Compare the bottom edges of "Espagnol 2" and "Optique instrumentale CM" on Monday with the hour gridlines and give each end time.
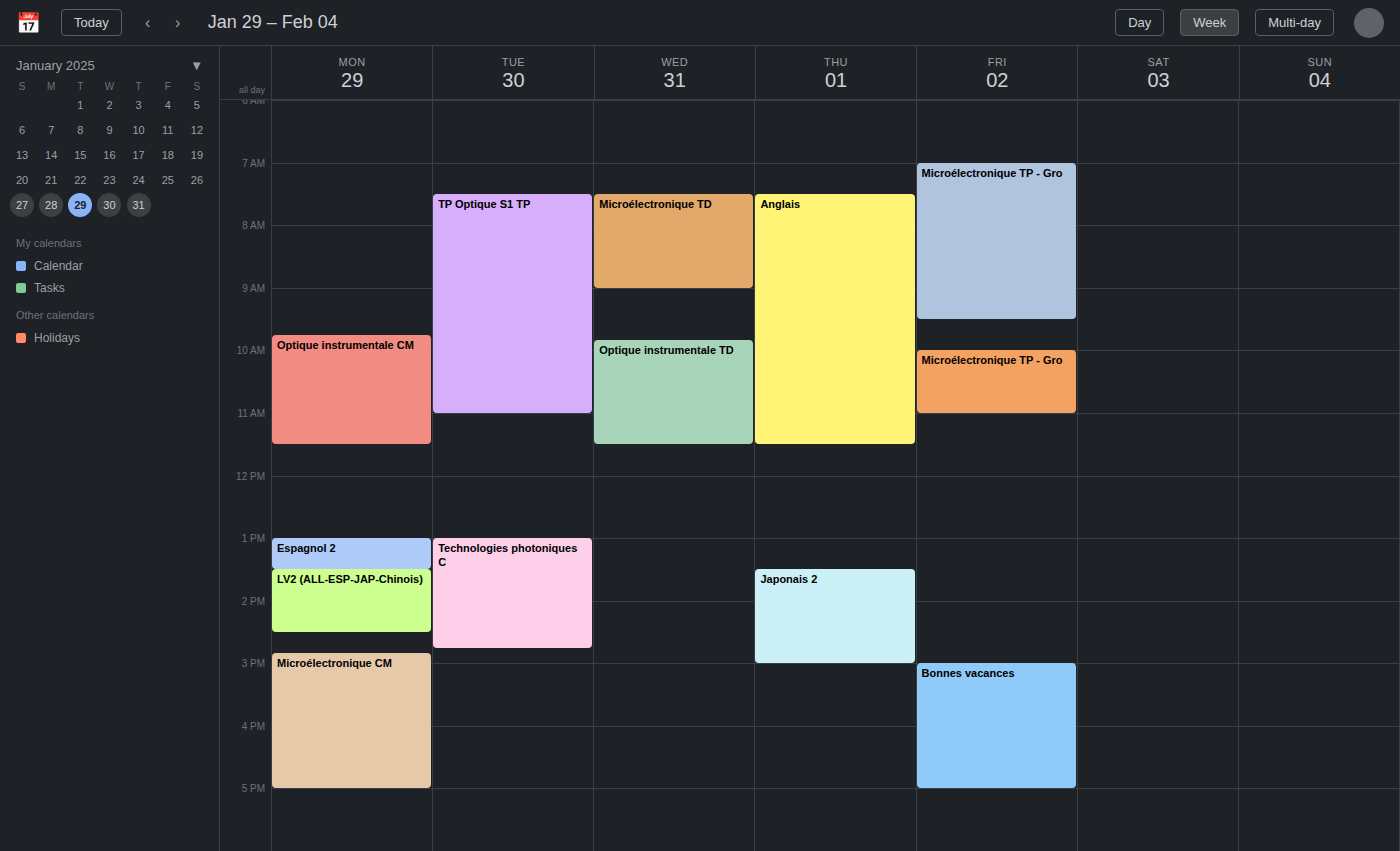
"Espagnol 2": 1:30 PM, halfway between the 1 PM and 2 PM lines. "Optique instrumentale CM": 11:30 AM, halfway between the 11 AM and 12 PM lines.